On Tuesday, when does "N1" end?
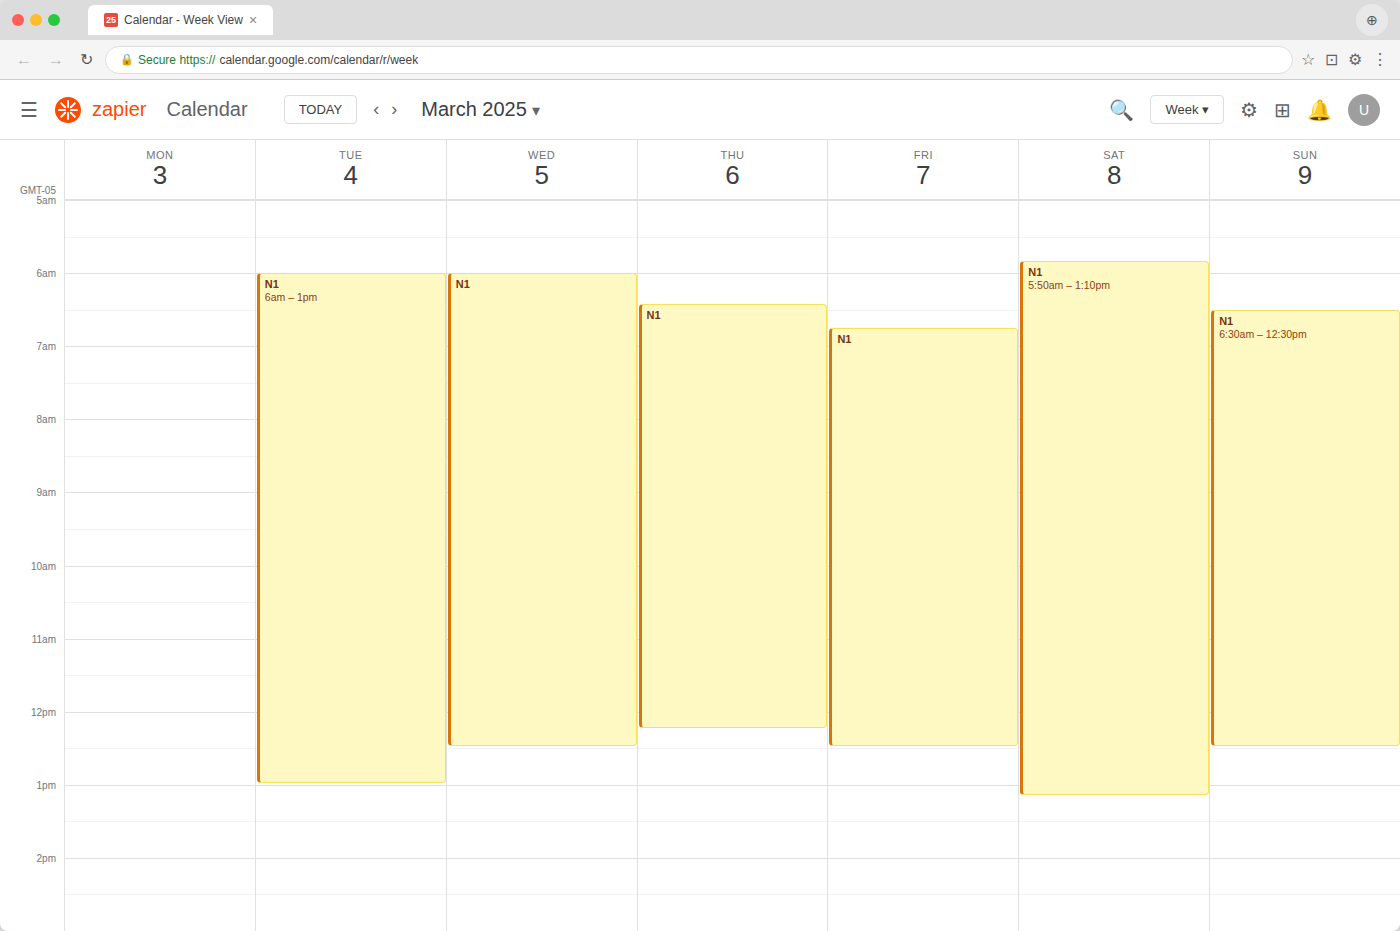
1:00 PM